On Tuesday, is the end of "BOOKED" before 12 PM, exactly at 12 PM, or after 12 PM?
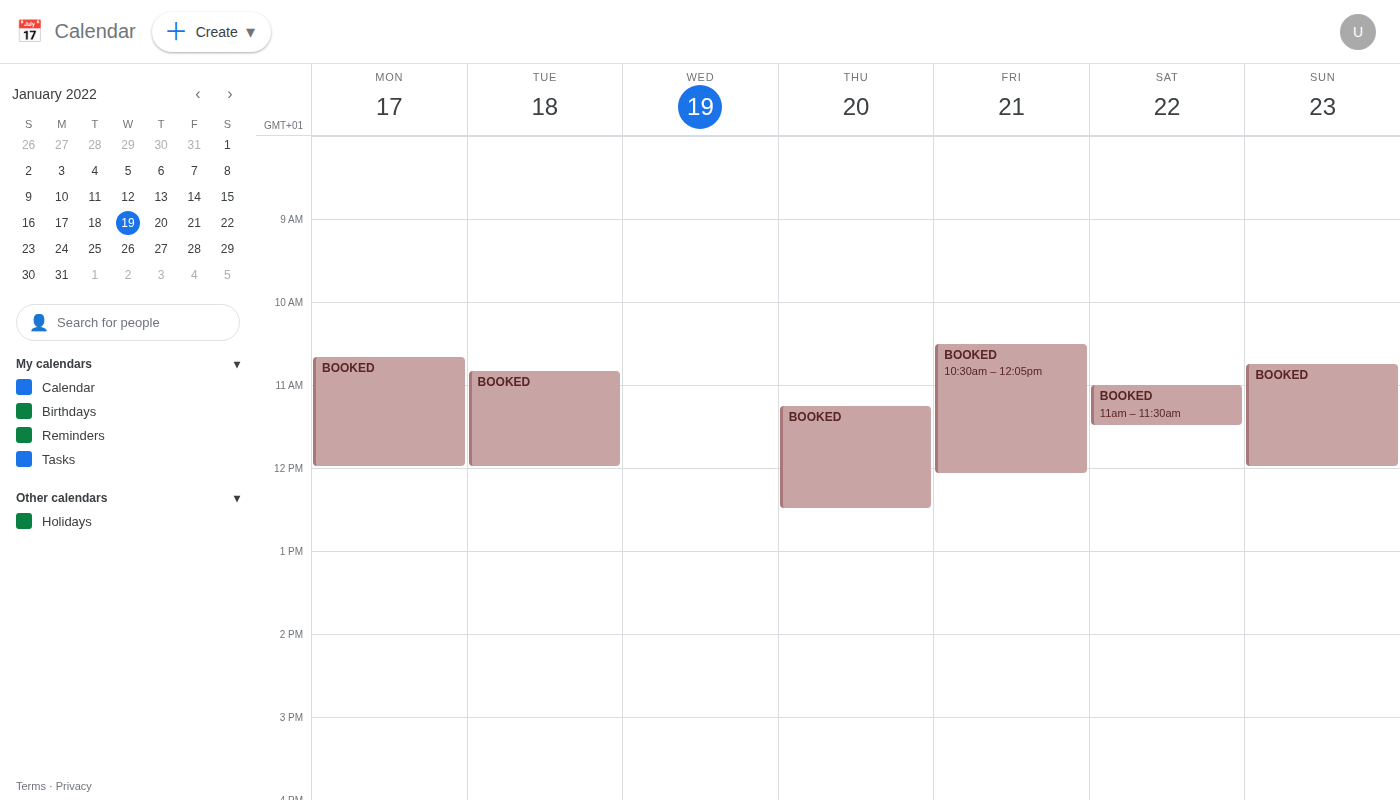
12:00 PM -- exactly at 12 PM, on the 12 PM line.